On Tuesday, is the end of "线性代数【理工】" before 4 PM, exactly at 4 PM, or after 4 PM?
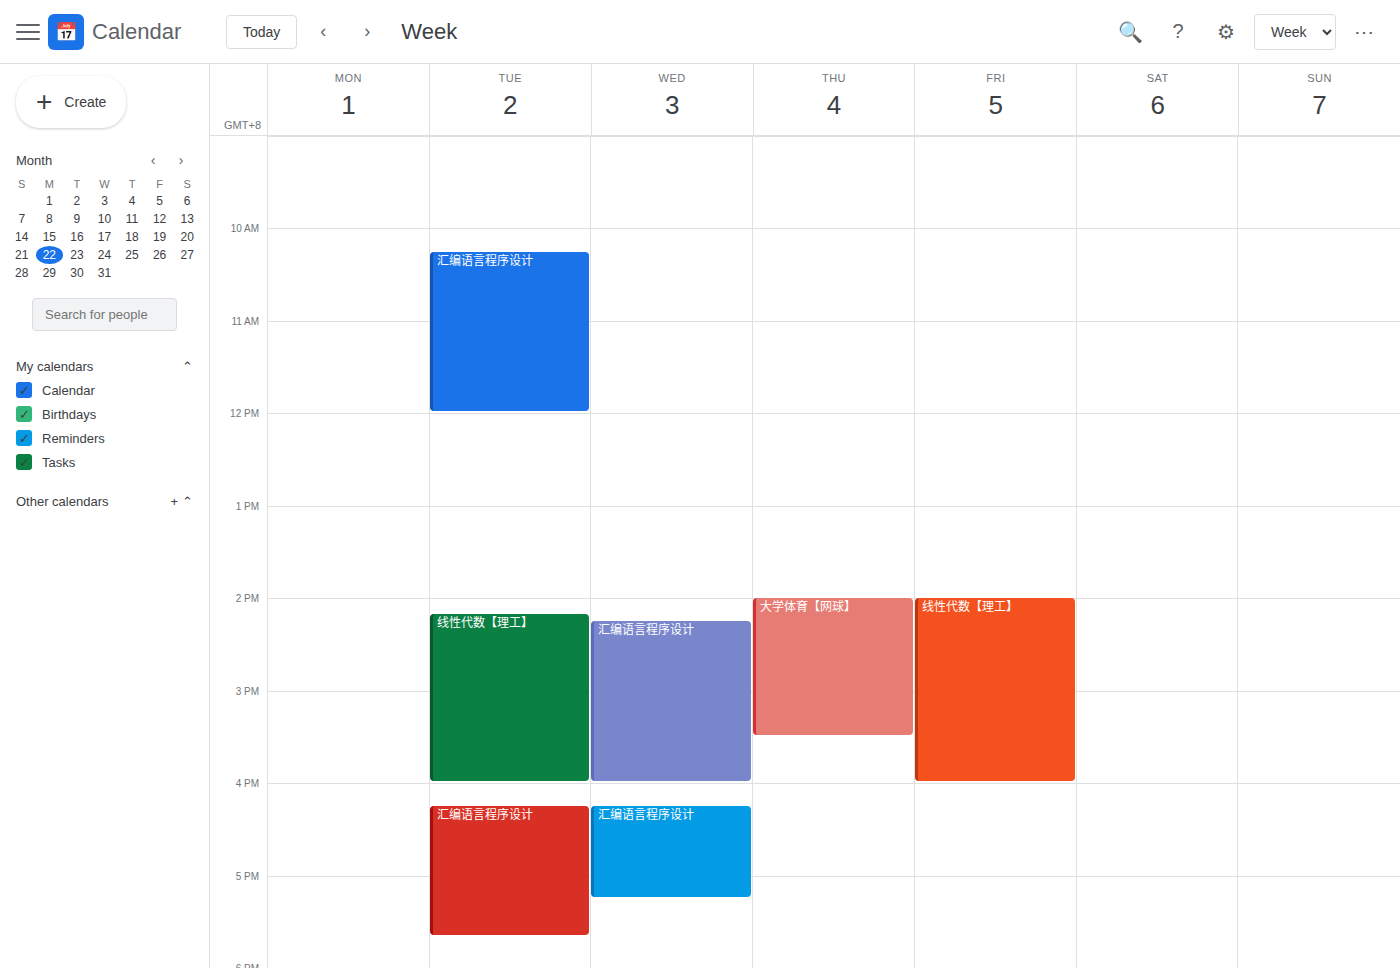
4:00 PM -- exactly at 4 PM, on the 4 PM line.